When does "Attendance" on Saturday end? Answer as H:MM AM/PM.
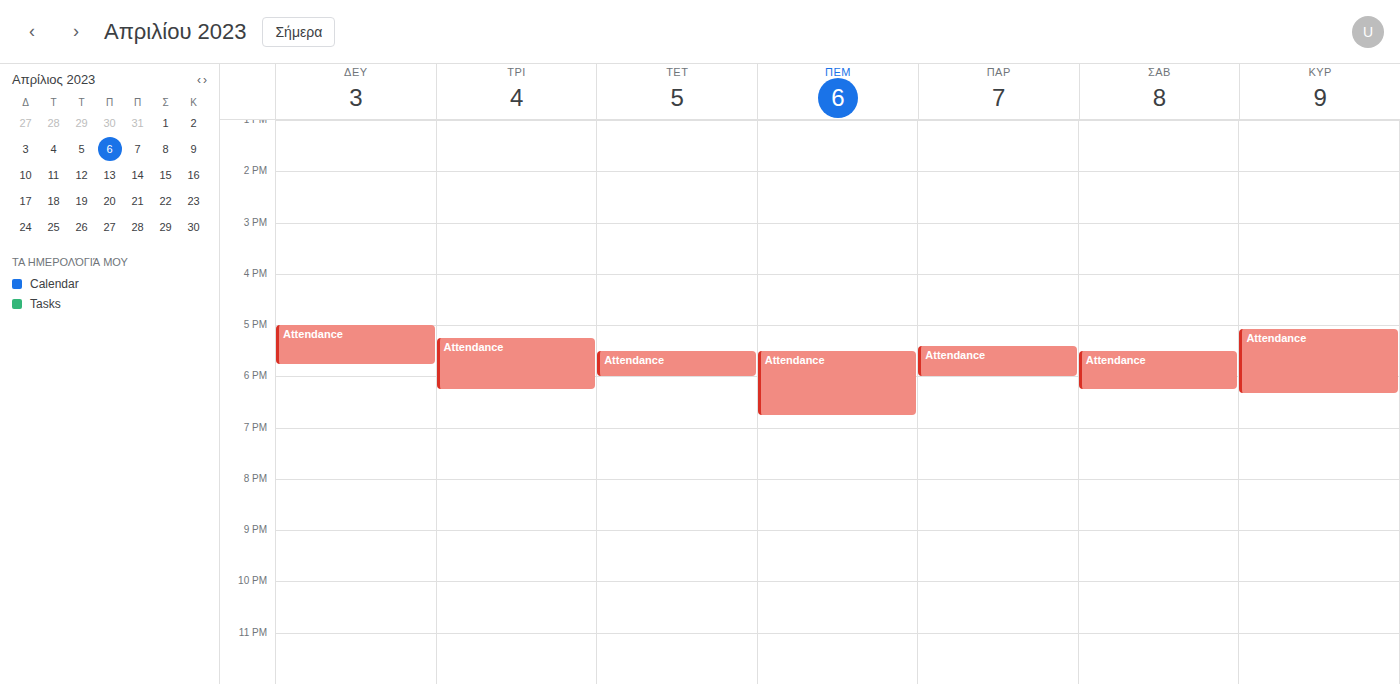
6:15 PM